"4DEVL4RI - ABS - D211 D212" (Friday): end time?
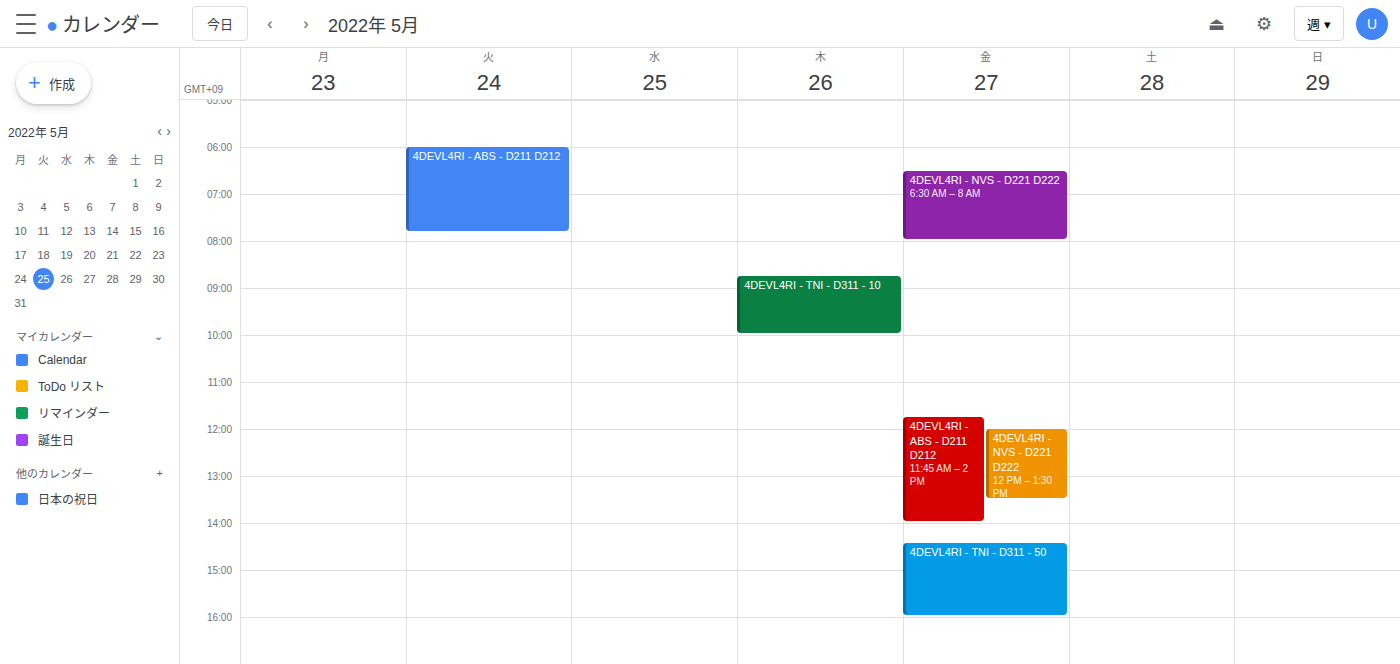
2:00 PM